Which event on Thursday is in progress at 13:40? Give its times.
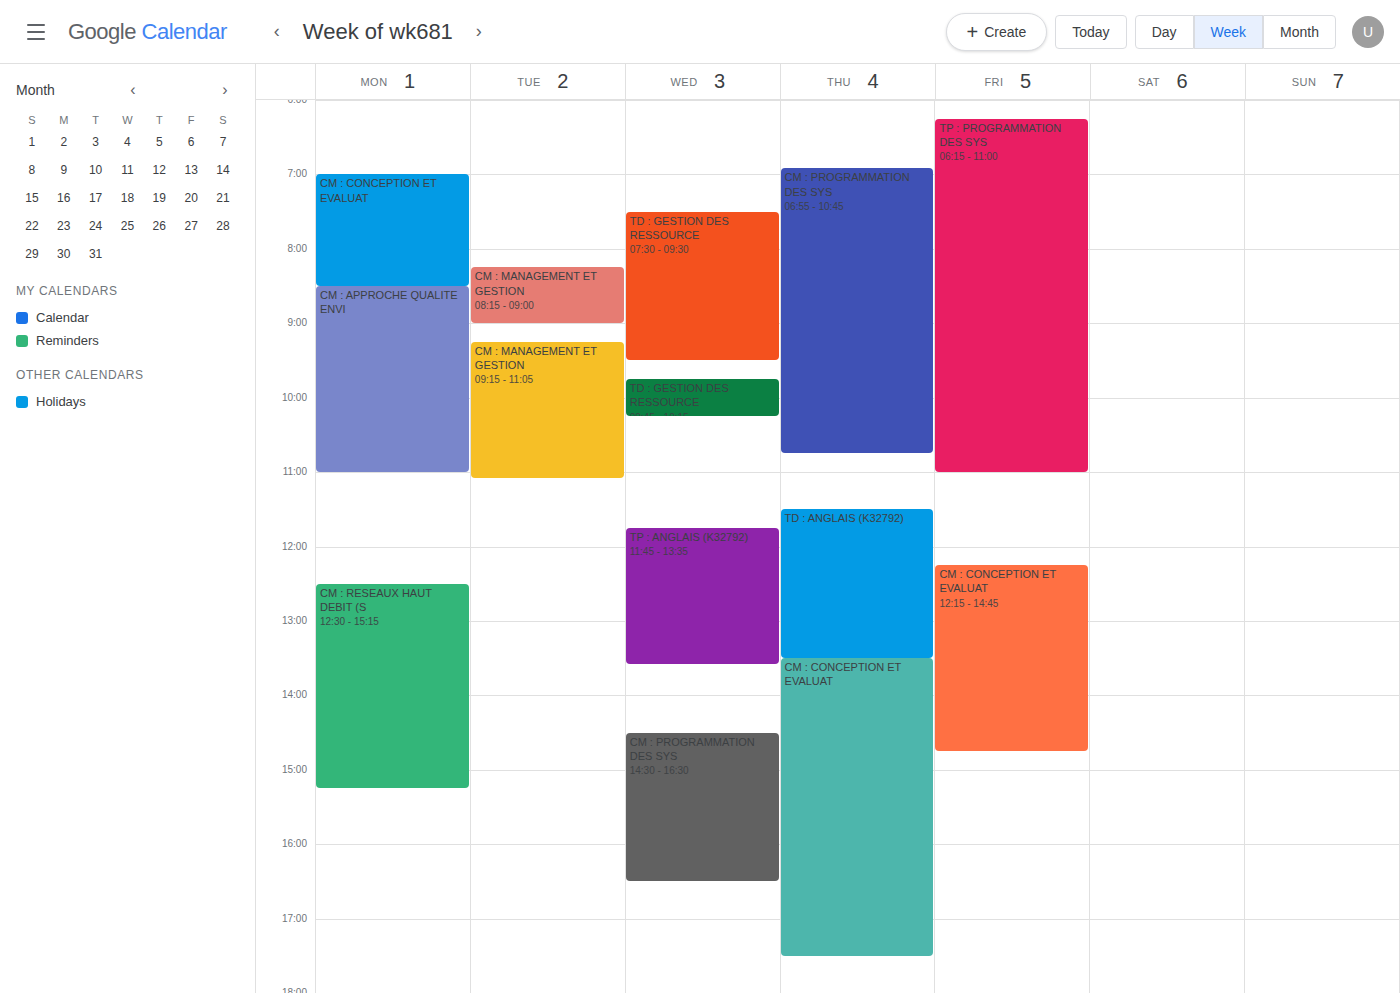
"CM : CONCEPTION ET EVALUAT", 13:30 to 17:30